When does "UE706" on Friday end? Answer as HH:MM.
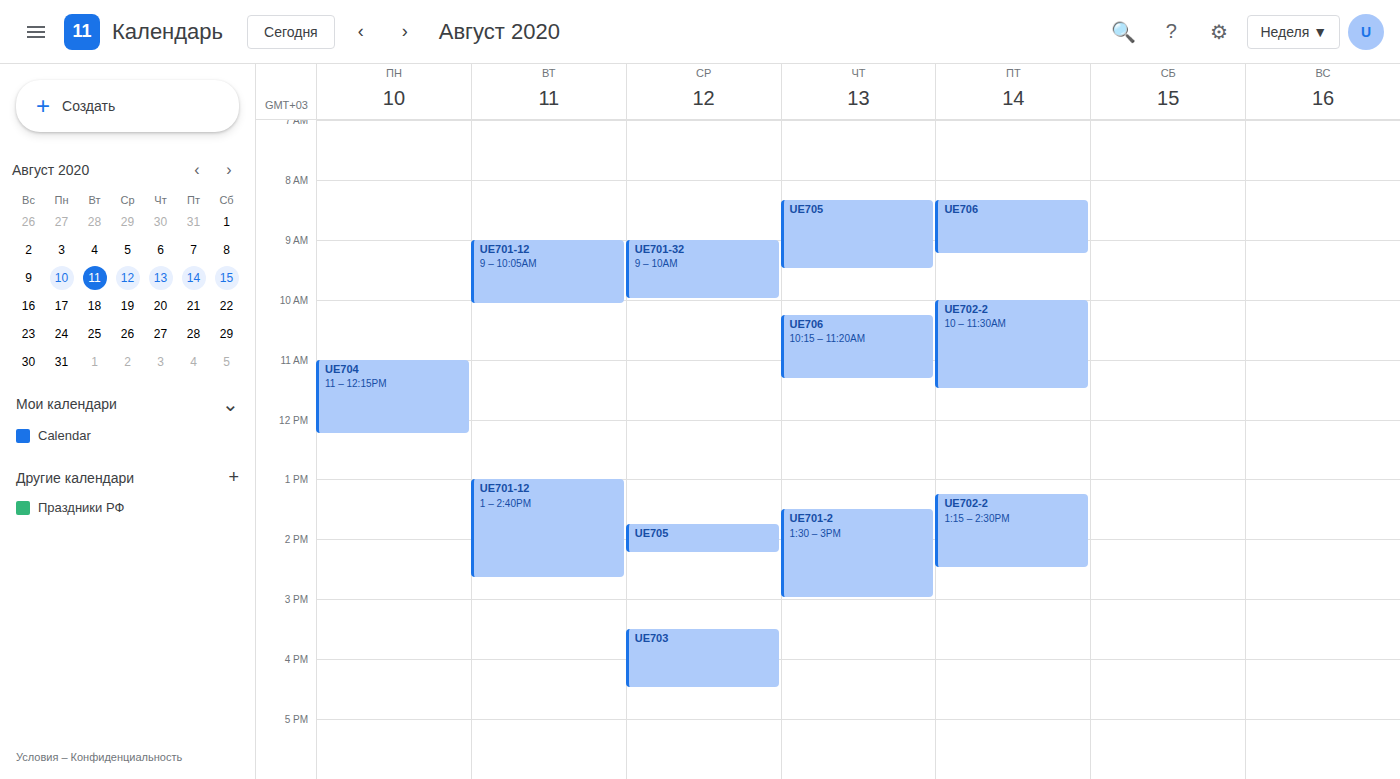
09:15